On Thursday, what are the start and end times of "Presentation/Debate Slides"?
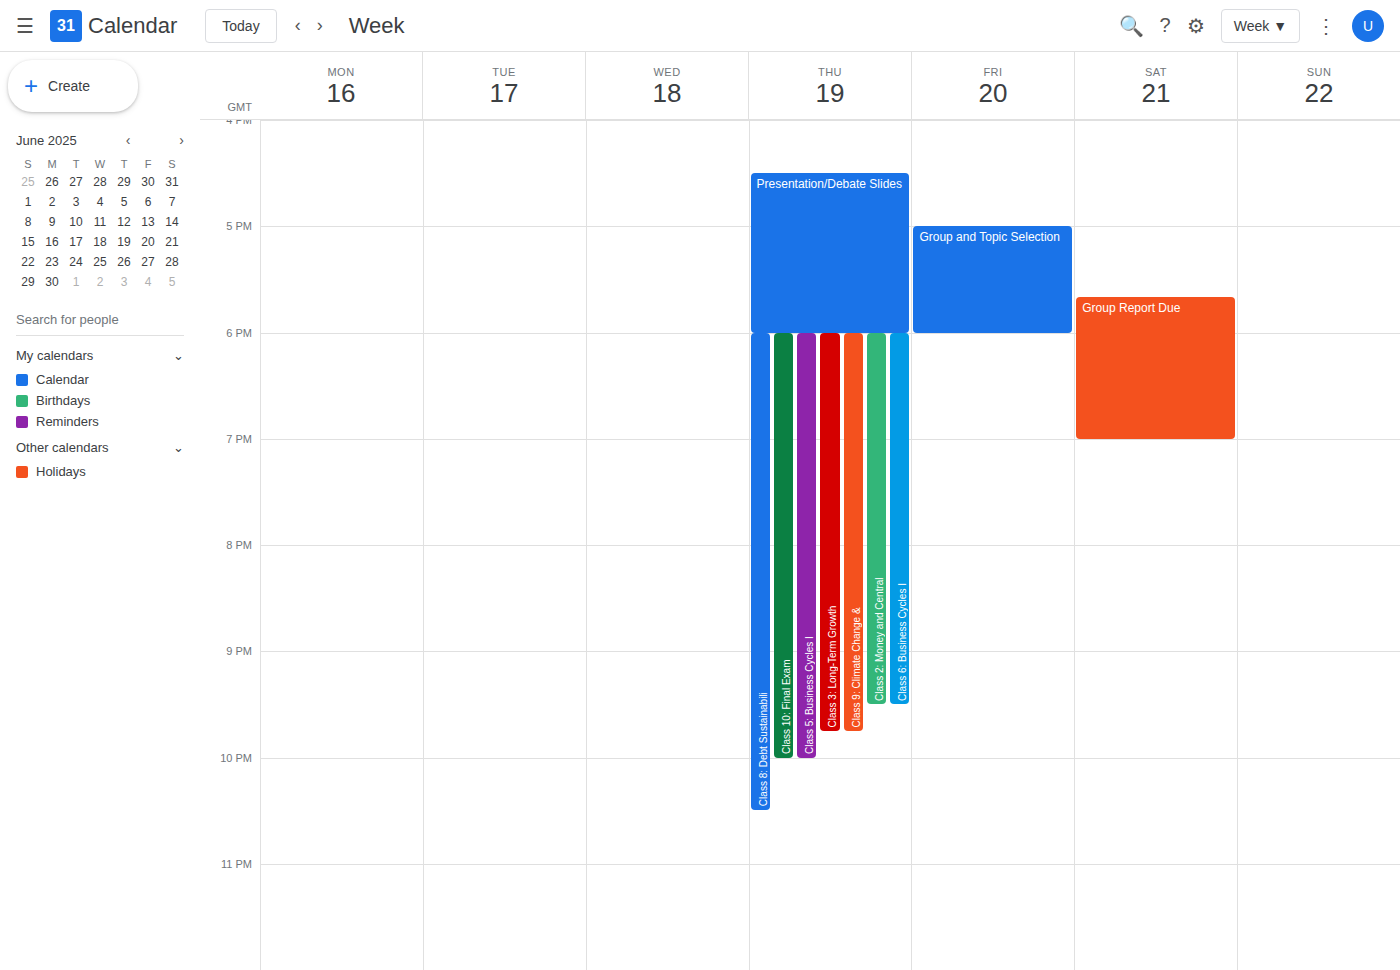
4:30 PM to 6:00 PM